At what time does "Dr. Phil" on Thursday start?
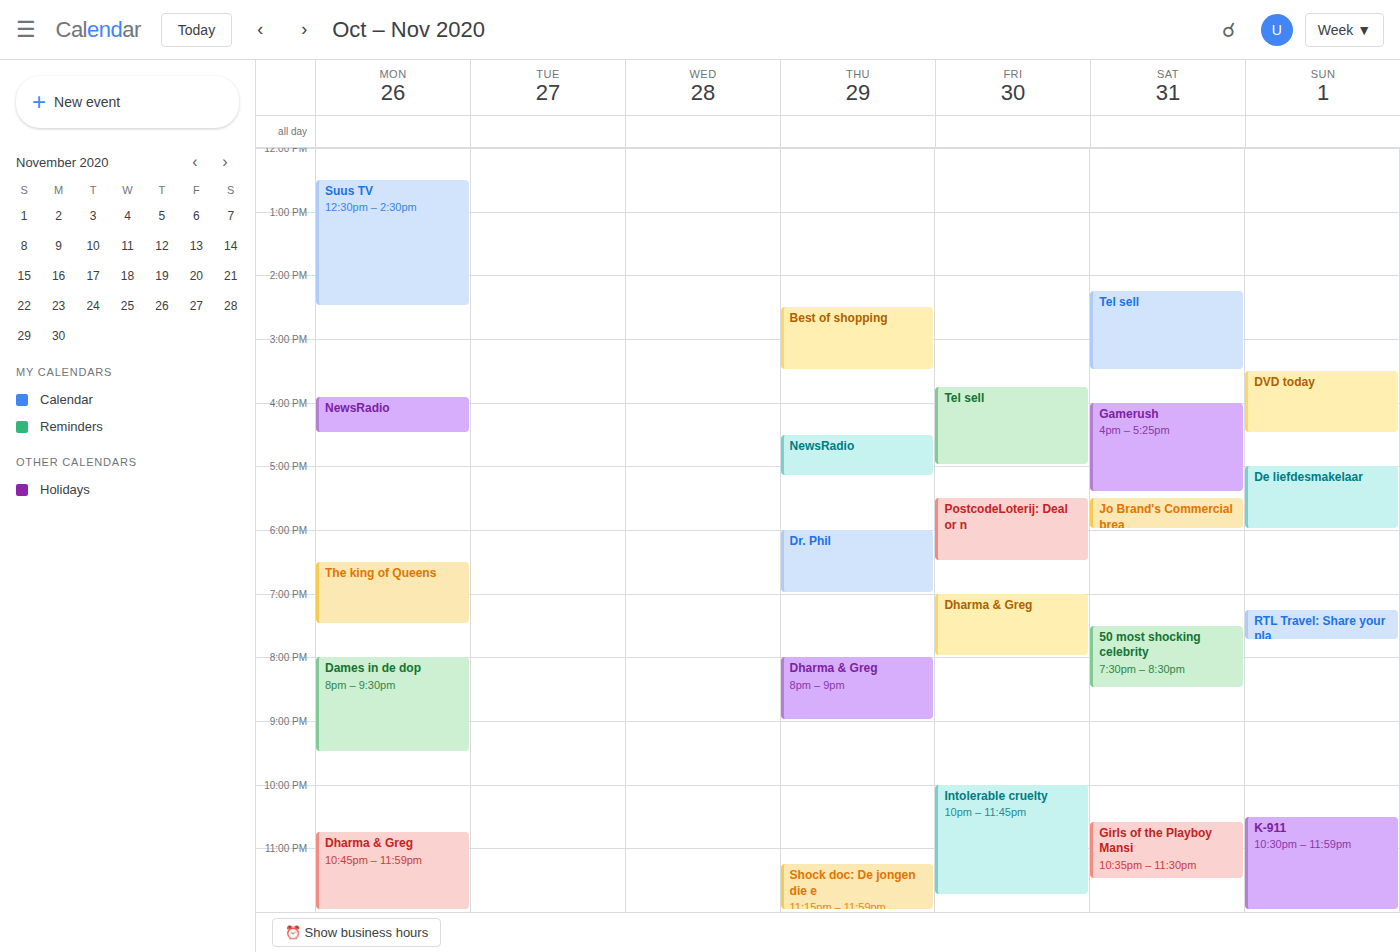
6:00 PM